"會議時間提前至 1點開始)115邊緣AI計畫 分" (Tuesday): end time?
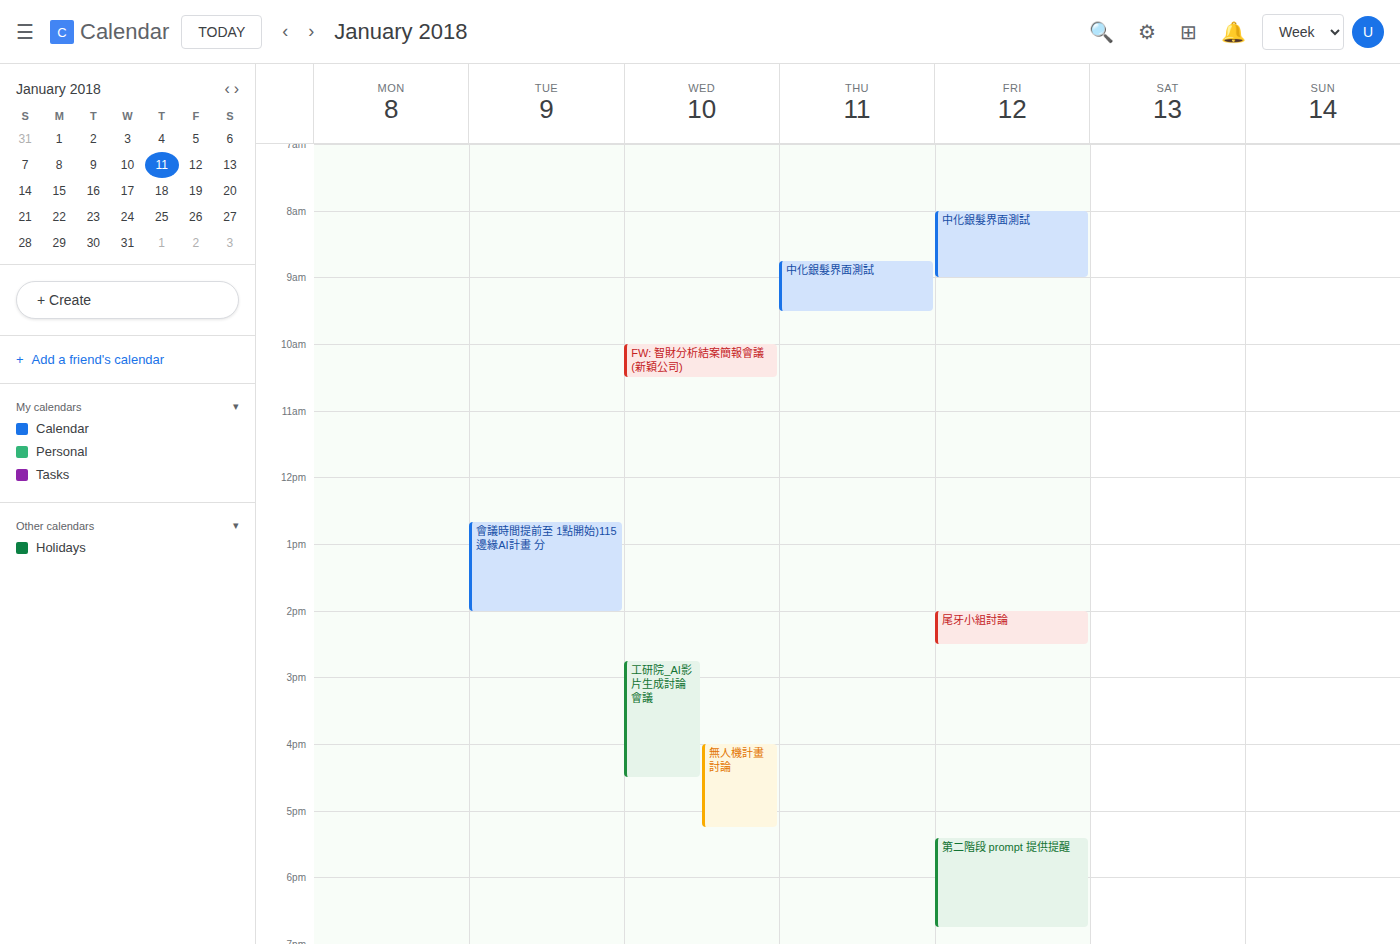
2:00 PM